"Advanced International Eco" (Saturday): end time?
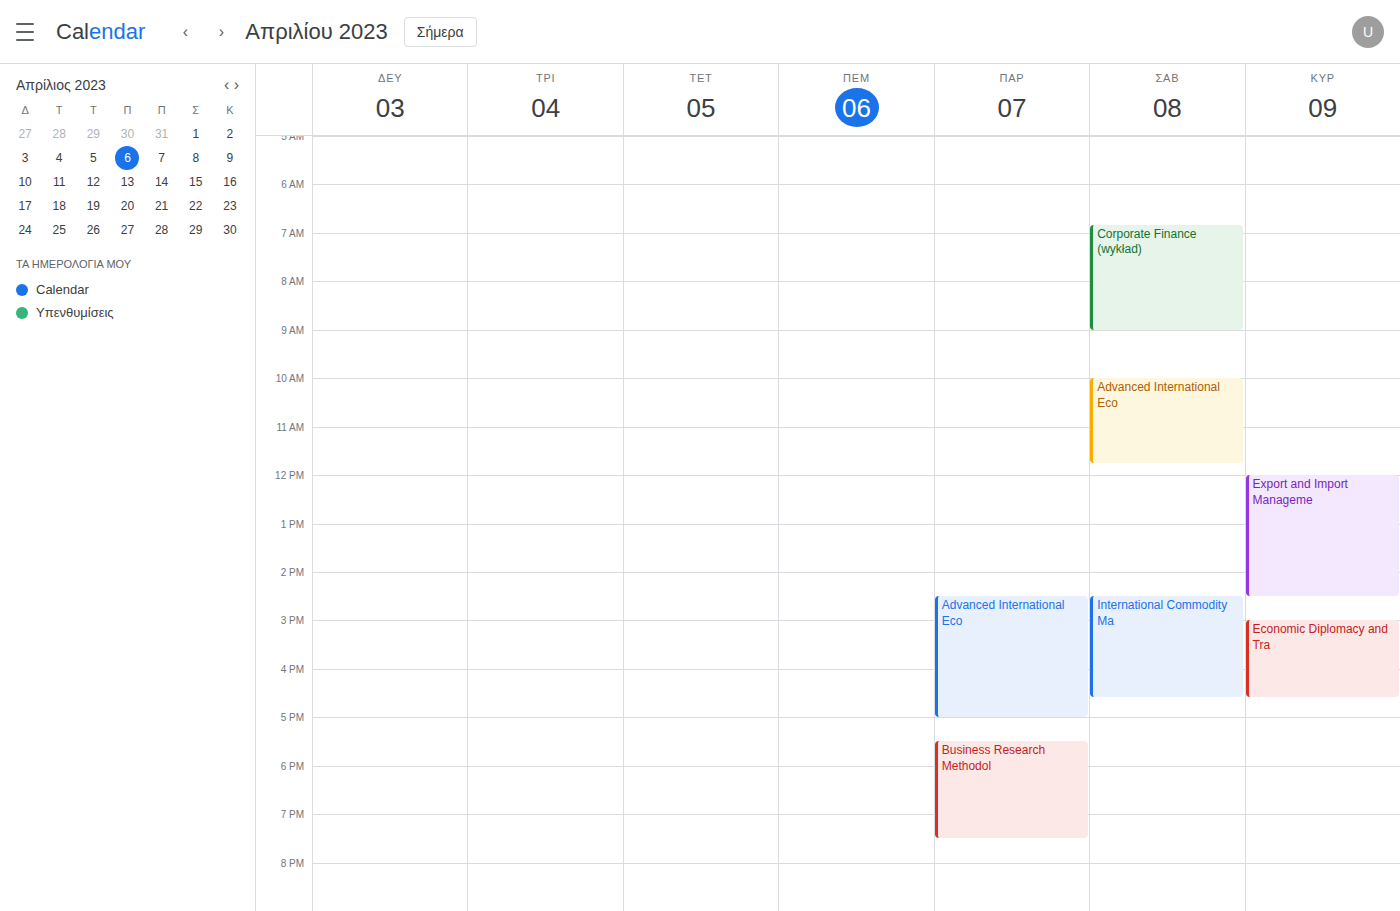
11:45 AM